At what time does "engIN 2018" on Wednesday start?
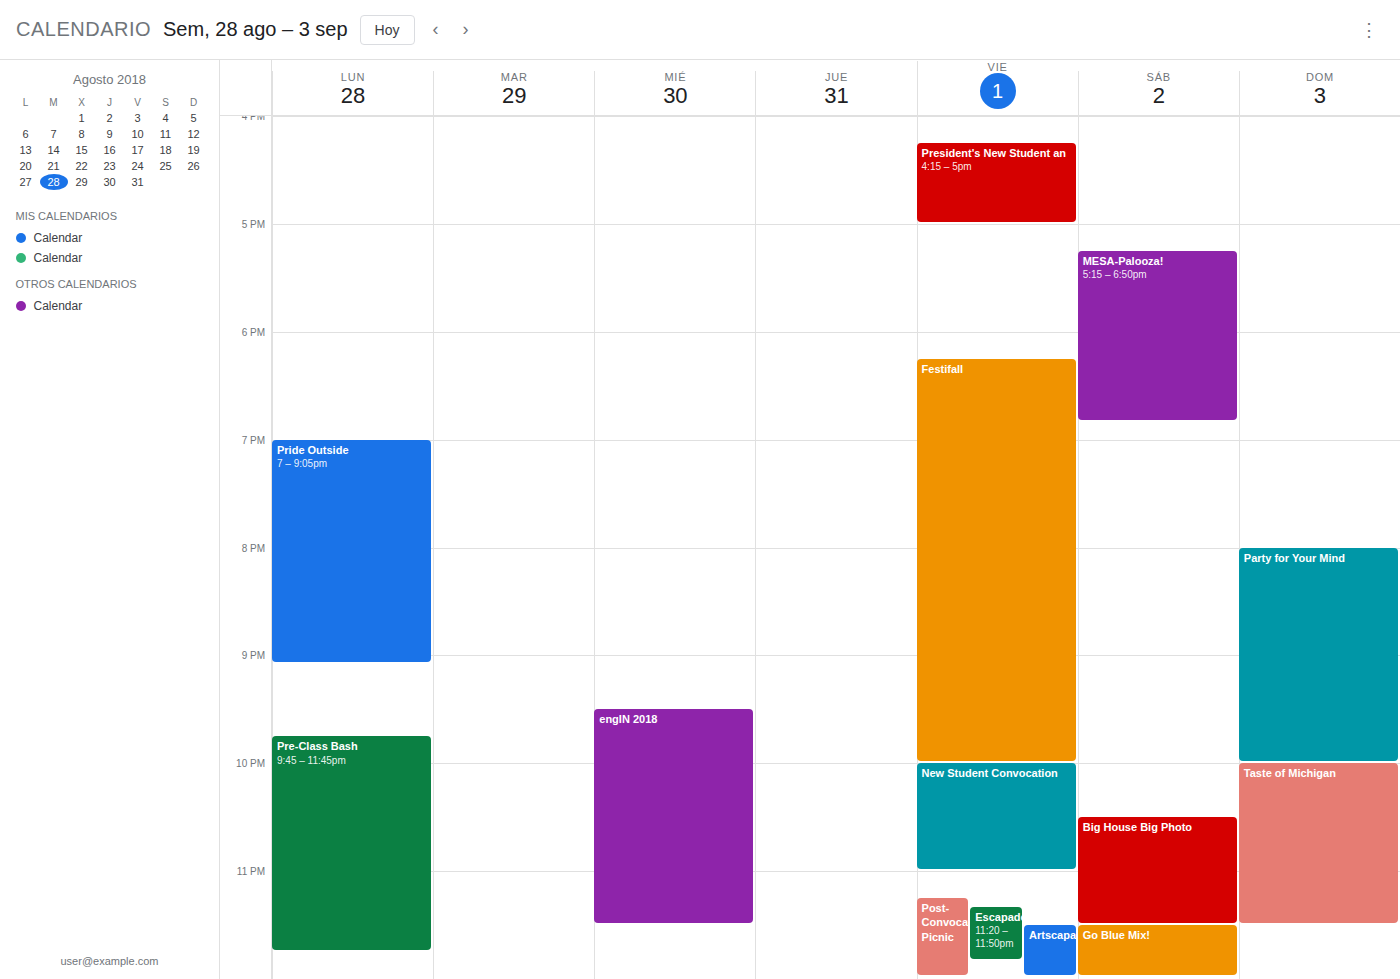
21:30